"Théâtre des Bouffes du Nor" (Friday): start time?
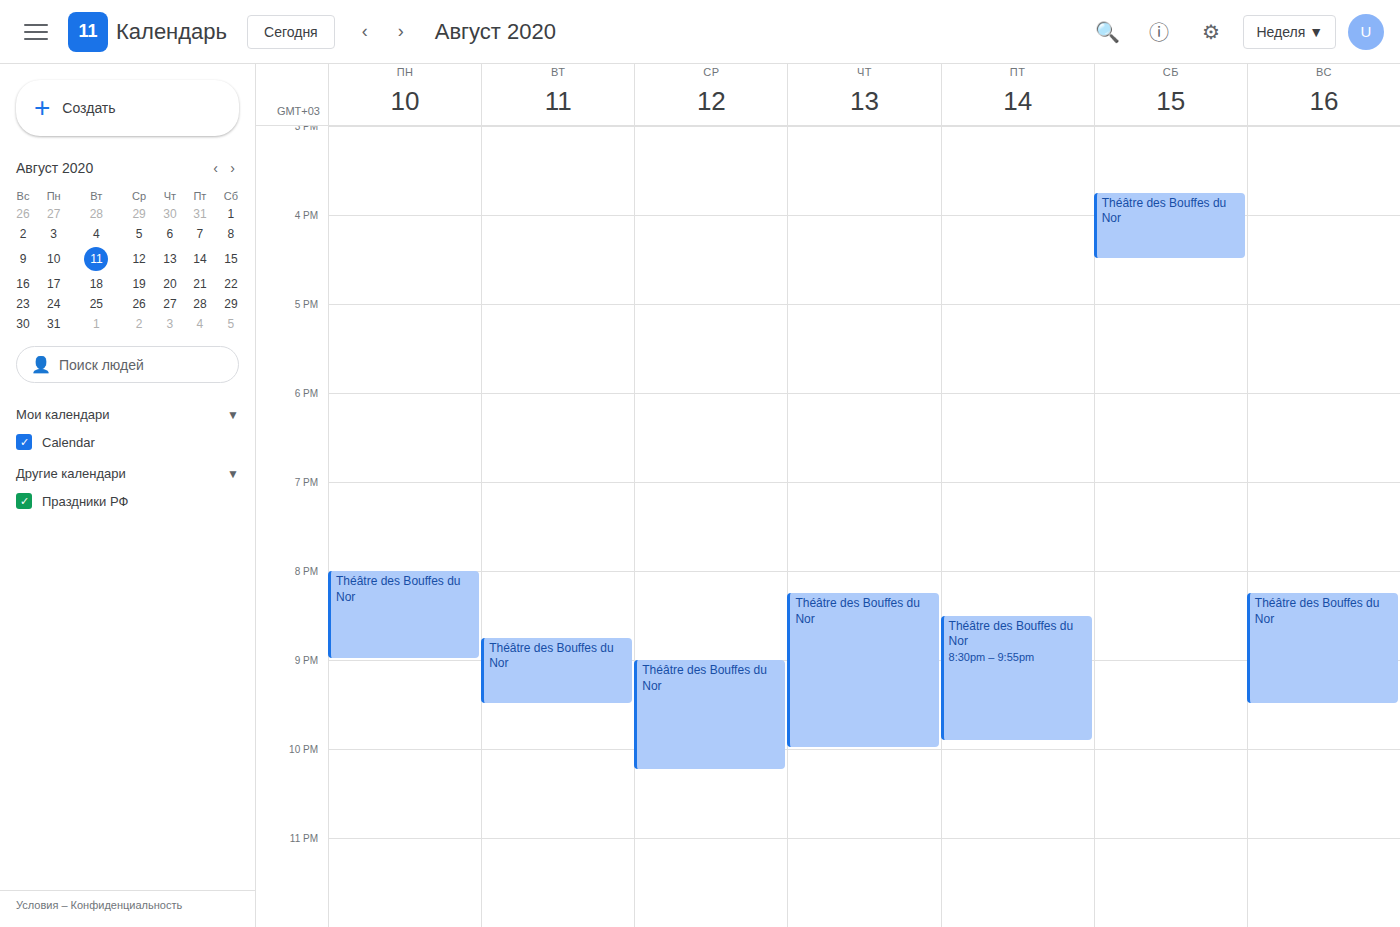
20:30